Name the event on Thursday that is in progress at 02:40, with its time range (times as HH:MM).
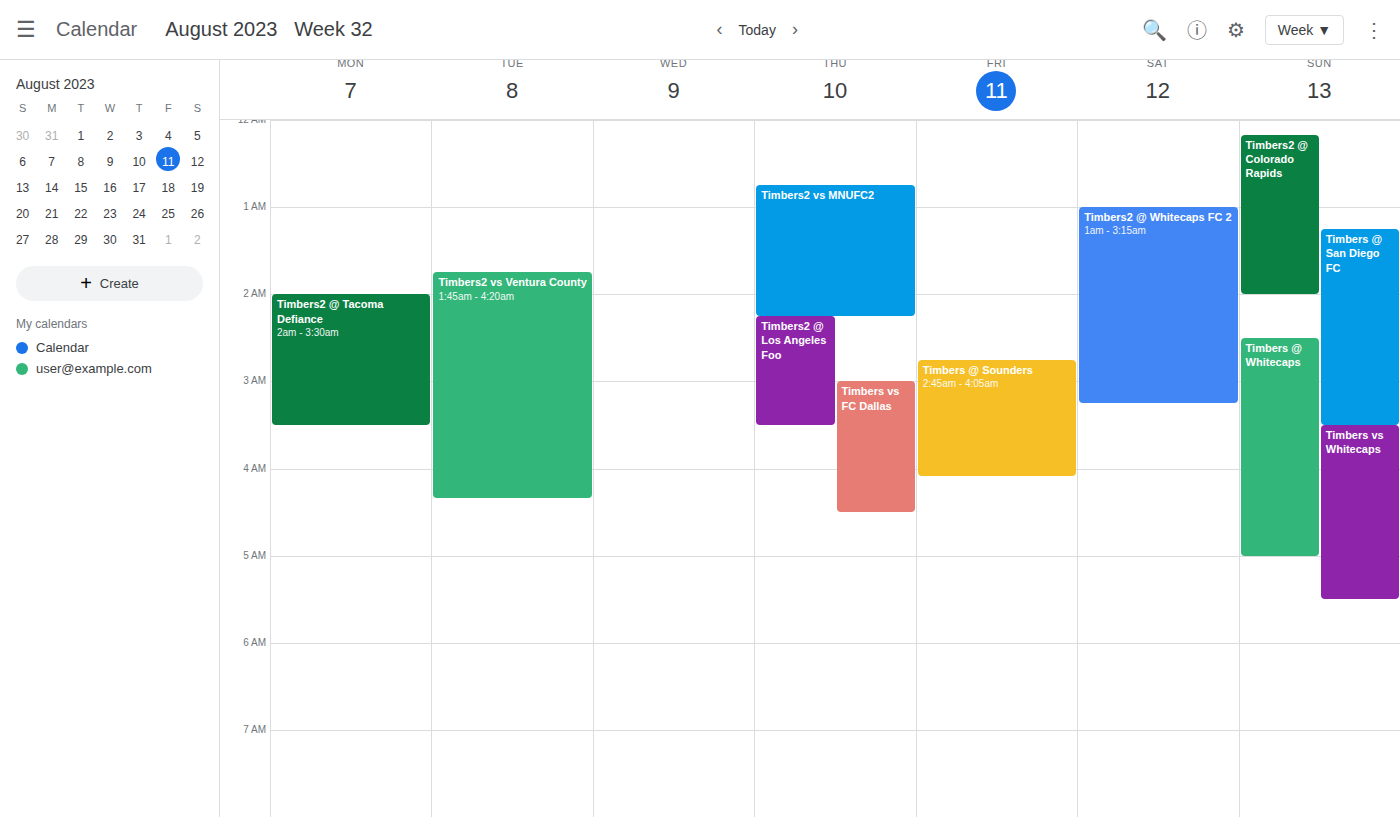
"Timbers2 @ Los Angeles Foo", 02:15 to 03:30